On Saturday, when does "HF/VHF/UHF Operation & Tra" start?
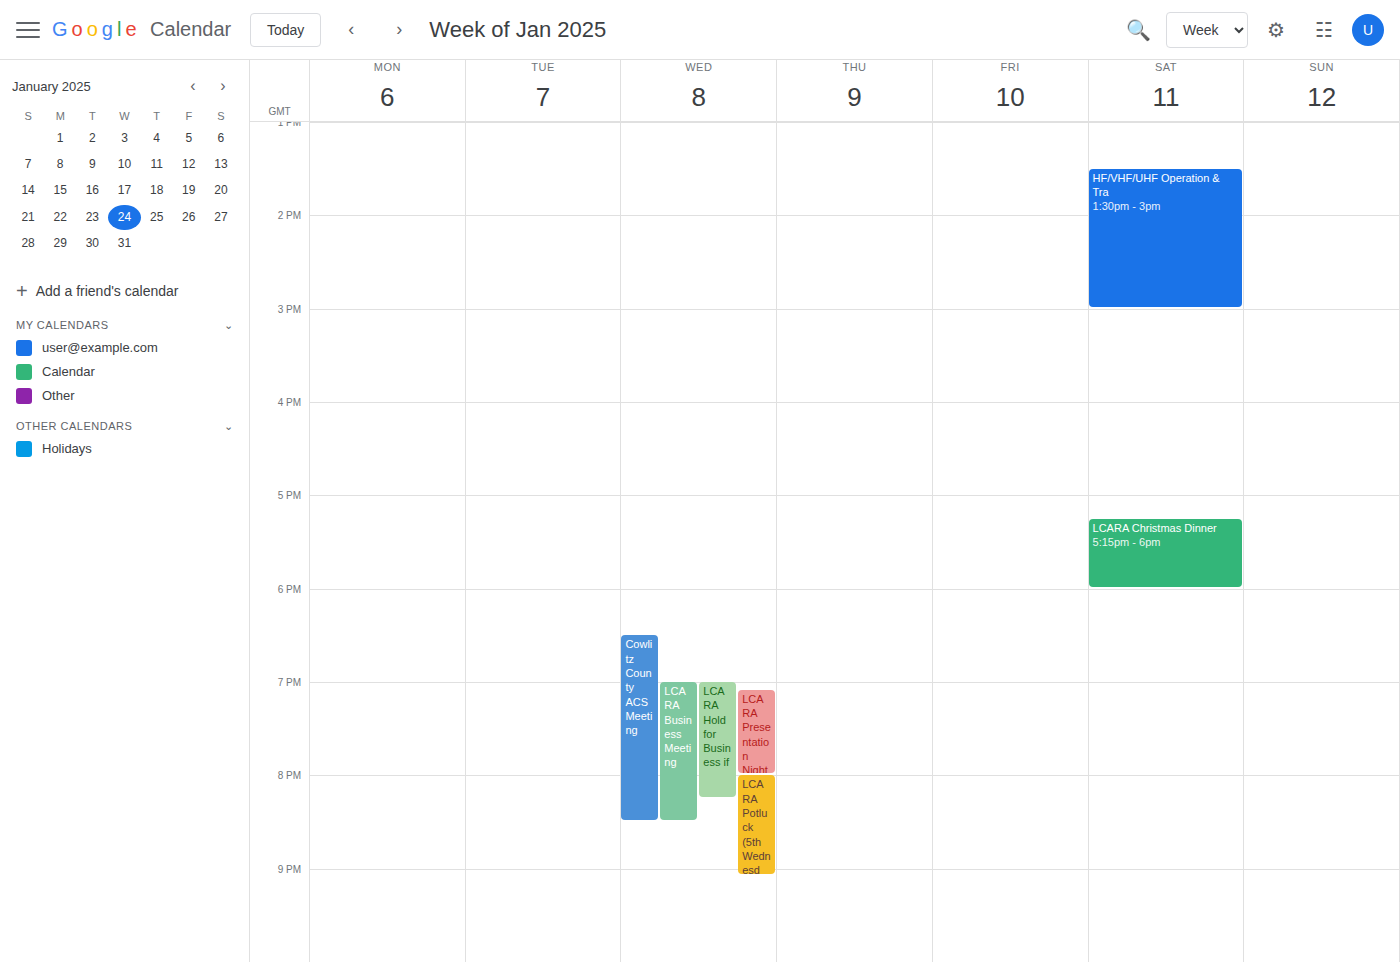
1:30 PM